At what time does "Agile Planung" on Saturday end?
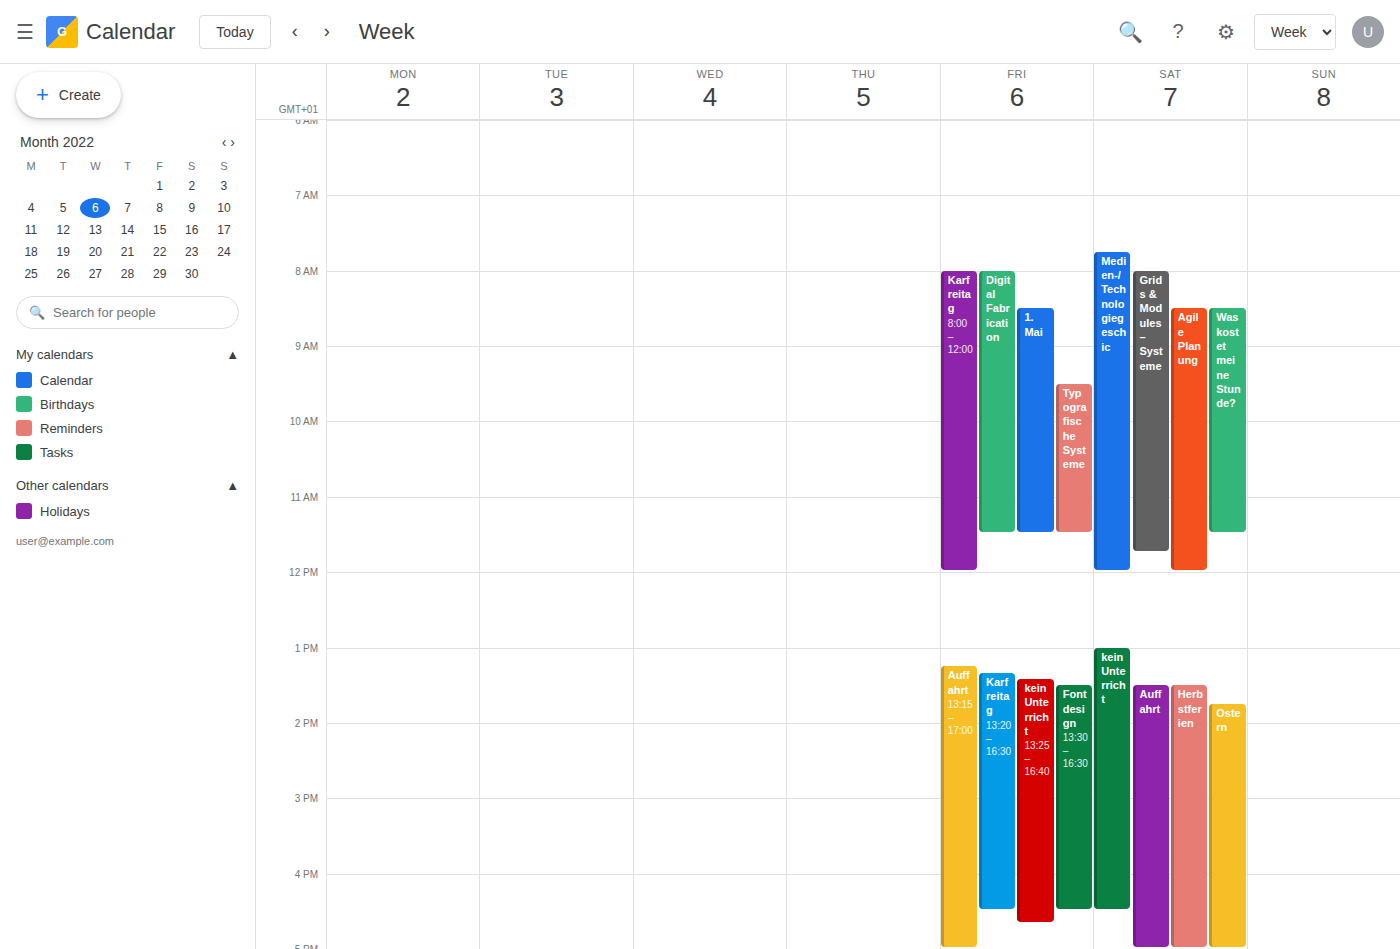
12:00 PM